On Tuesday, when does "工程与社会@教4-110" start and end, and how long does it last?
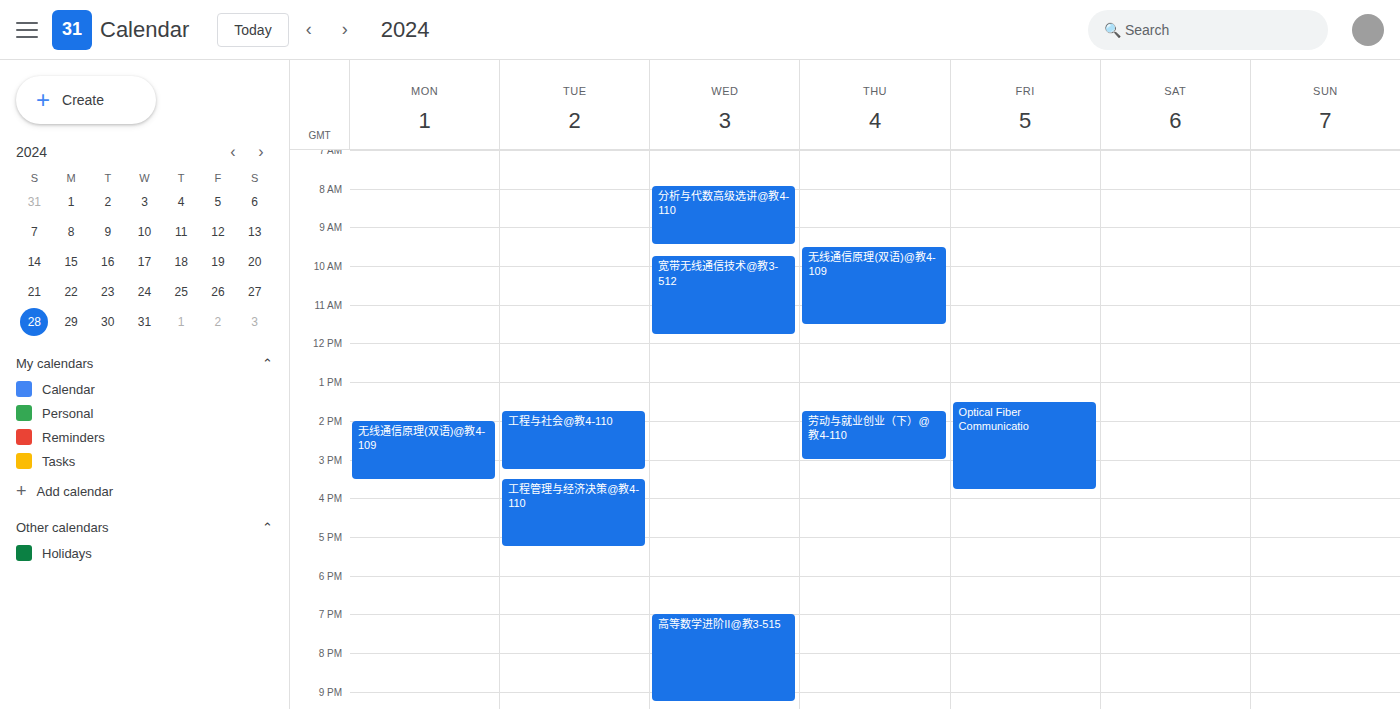
1:45 PM to 3:15 PM, 1 hour 30 minutes